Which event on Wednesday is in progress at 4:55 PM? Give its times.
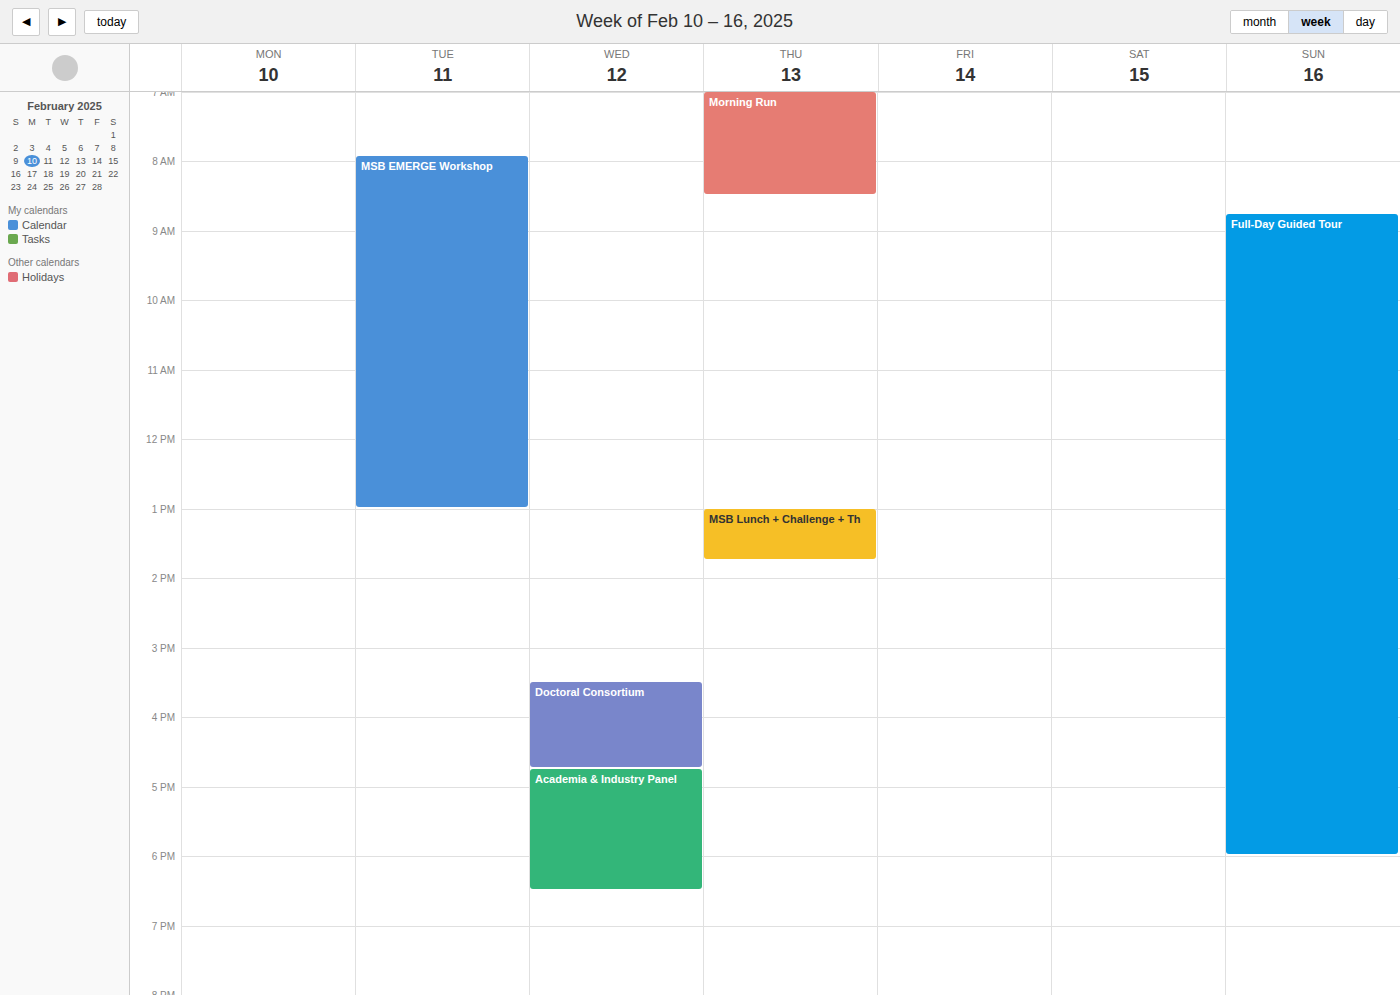
"Academia & Industry Panel", 4:45 PM to 6:30 PM